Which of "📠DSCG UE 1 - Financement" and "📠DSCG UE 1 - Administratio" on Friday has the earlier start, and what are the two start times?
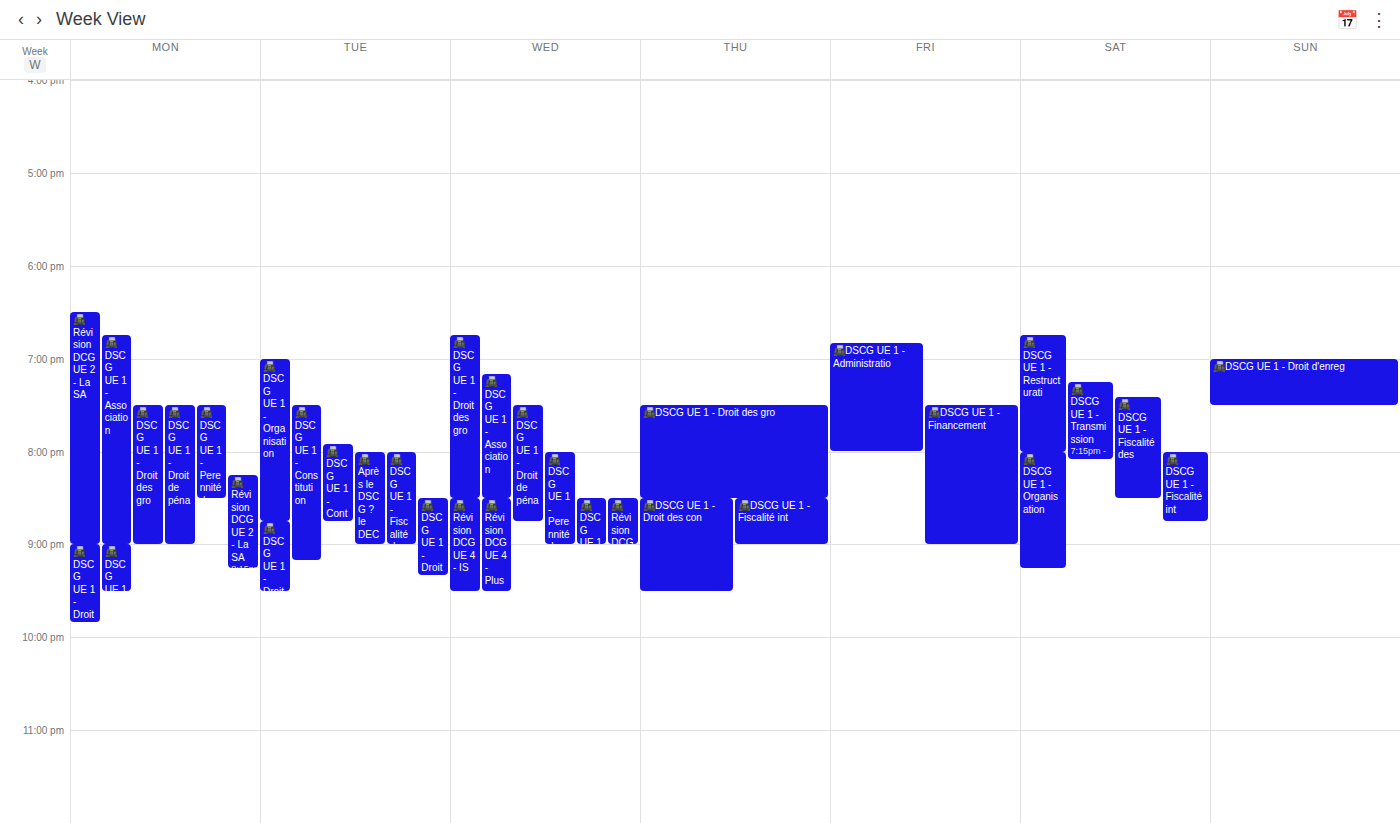
"📠DSCG UE 1 - Administratio" 18:50; "📠DSCG UE 1 - Financement" 19:30.